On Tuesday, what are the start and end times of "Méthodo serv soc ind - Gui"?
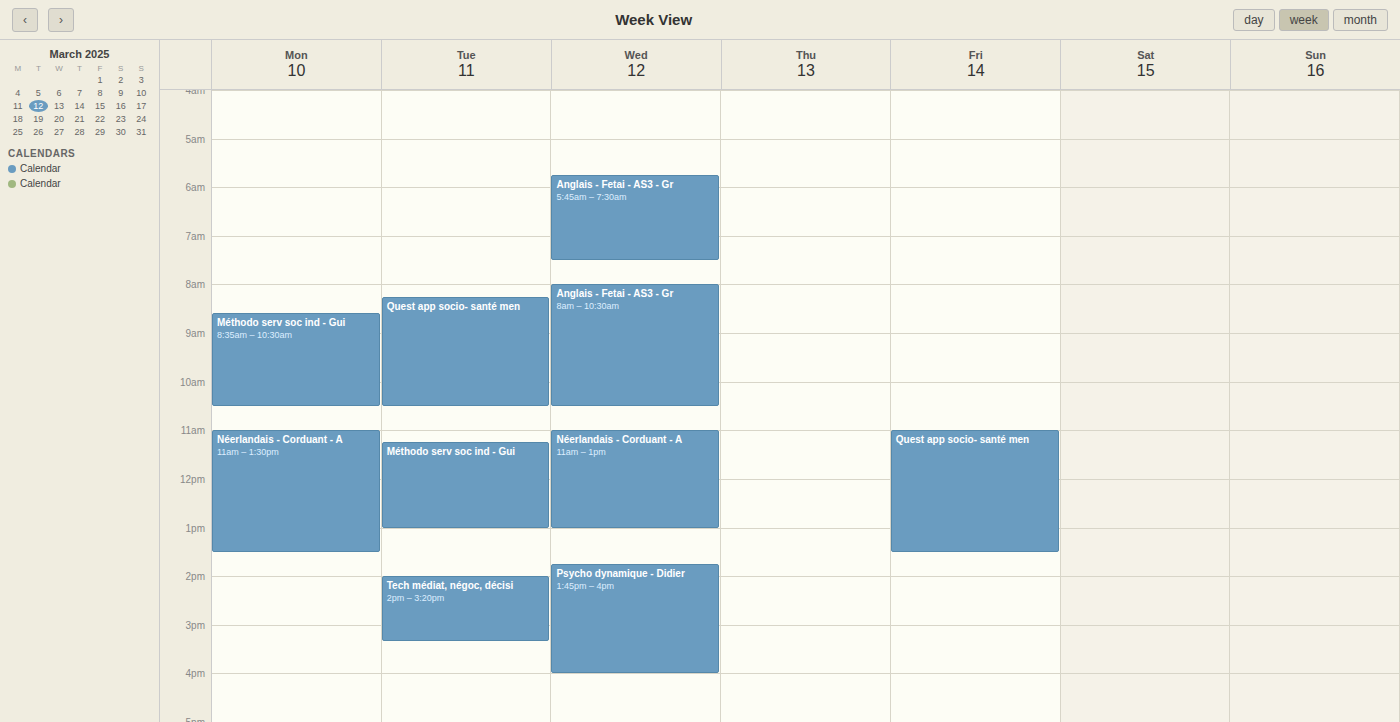
11:15 AM to 1:00 PM